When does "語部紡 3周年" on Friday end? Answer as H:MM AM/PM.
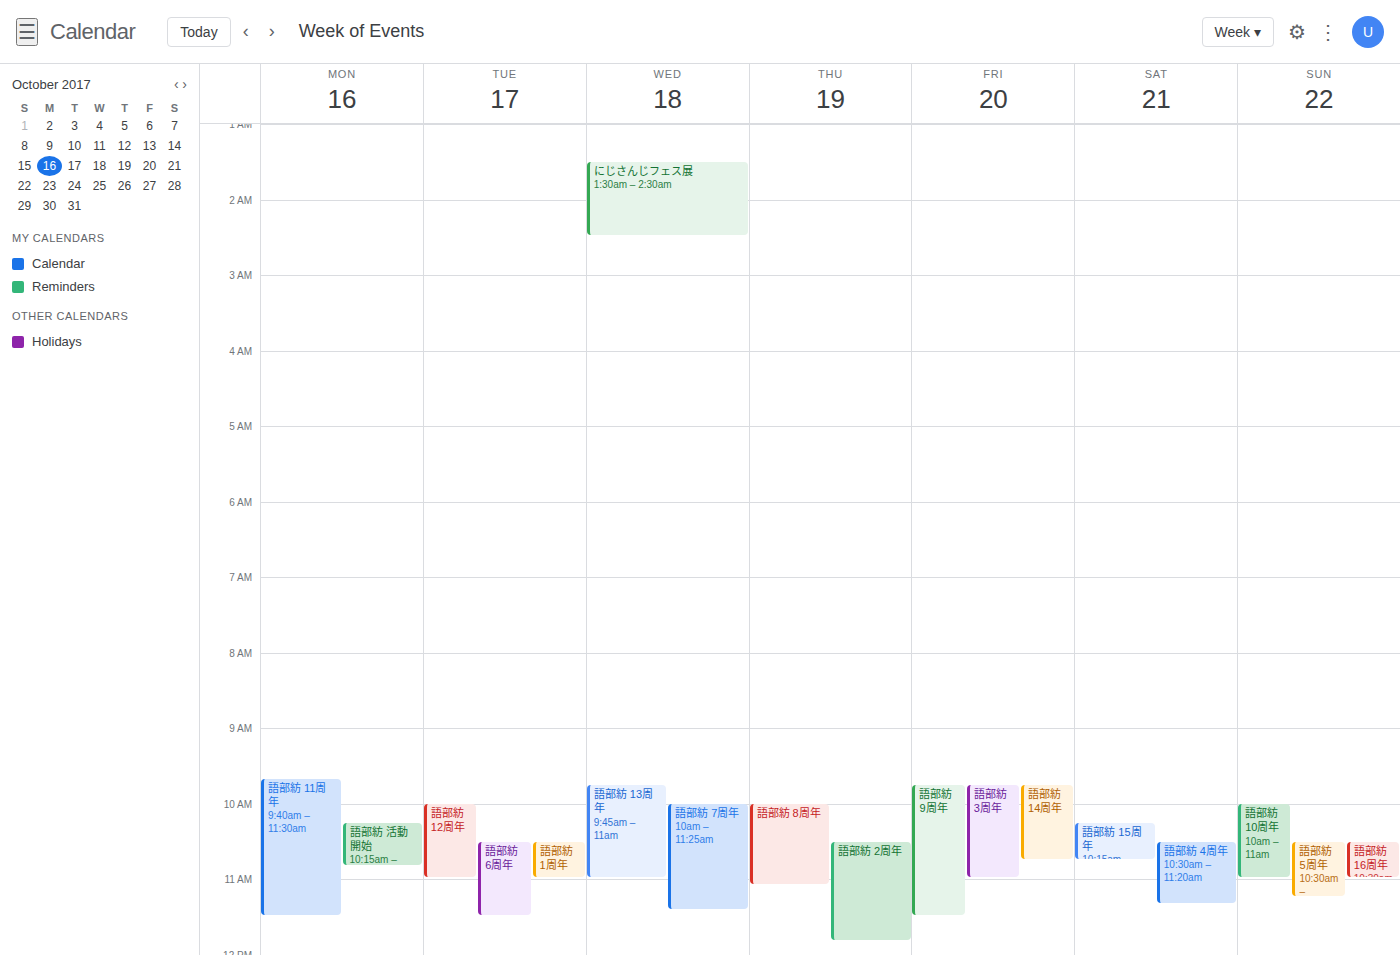
11:00 AM